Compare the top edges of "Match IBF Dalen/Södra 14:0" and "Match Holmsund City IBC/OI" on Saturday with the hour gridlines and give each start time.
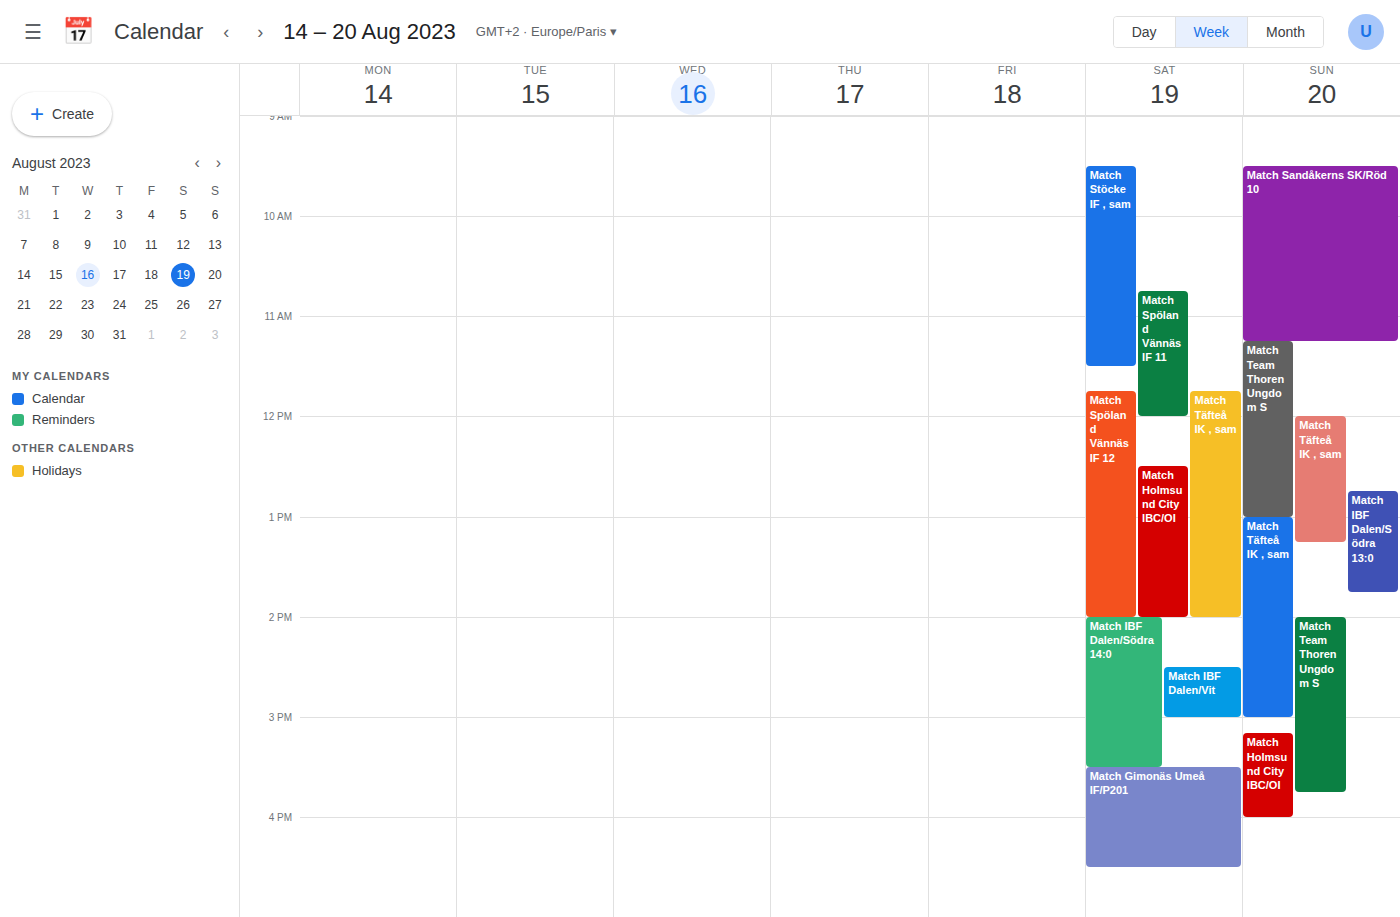
"Match IBF Dalen/Södra 14:0": 2:00 PM, exactly on the 2 PM line. "Match Holmsund City IBC/OI": 12:30 PM, halfway between the 12 PM and 1 PM lines.